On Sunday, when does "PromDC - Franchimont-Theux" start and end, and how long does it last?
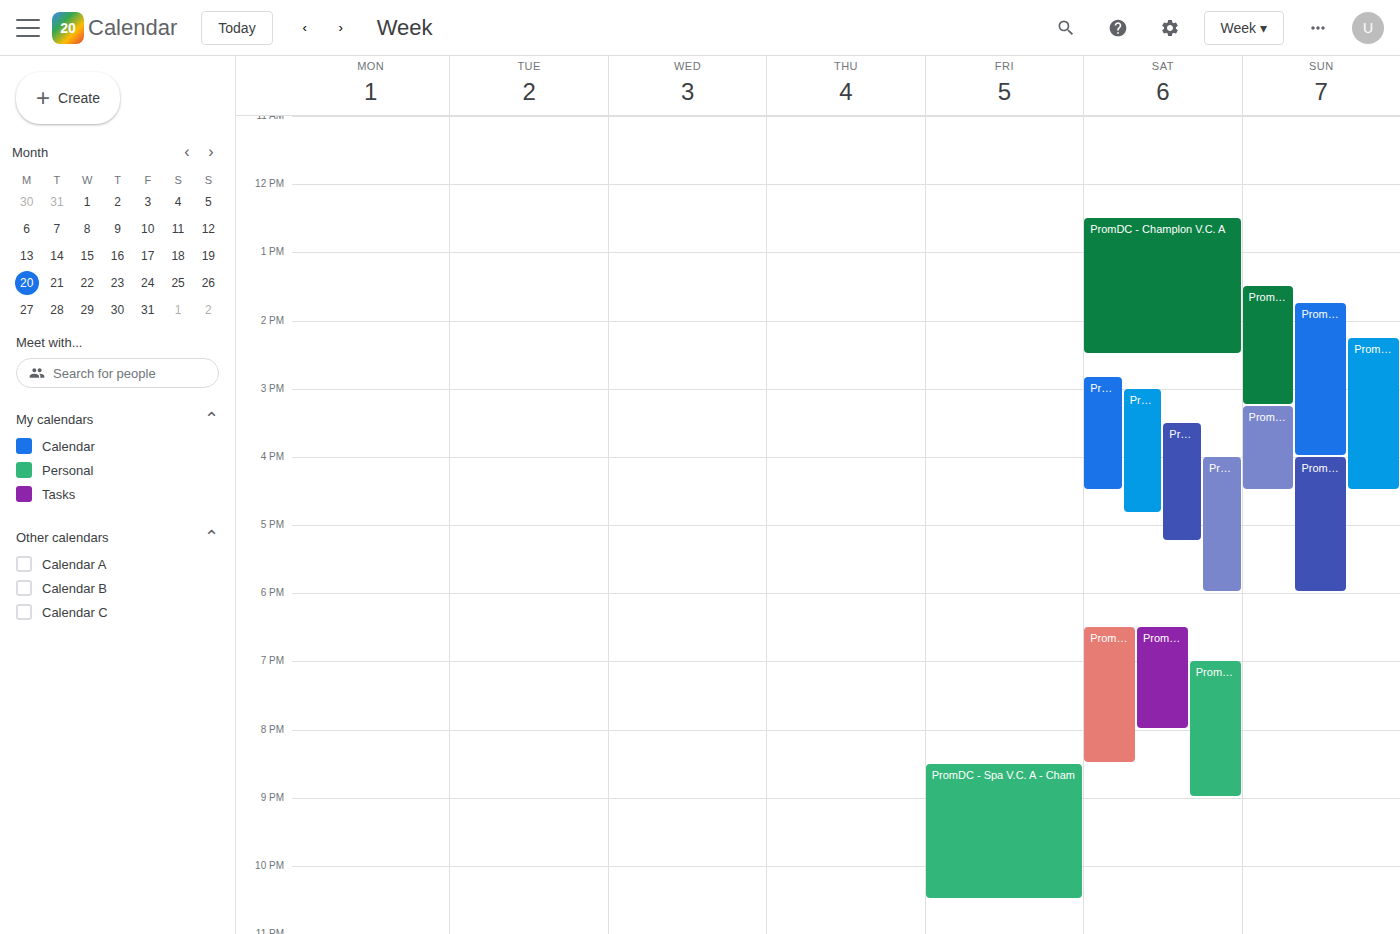
4:00 PM to 6:00 PM, 2 hours